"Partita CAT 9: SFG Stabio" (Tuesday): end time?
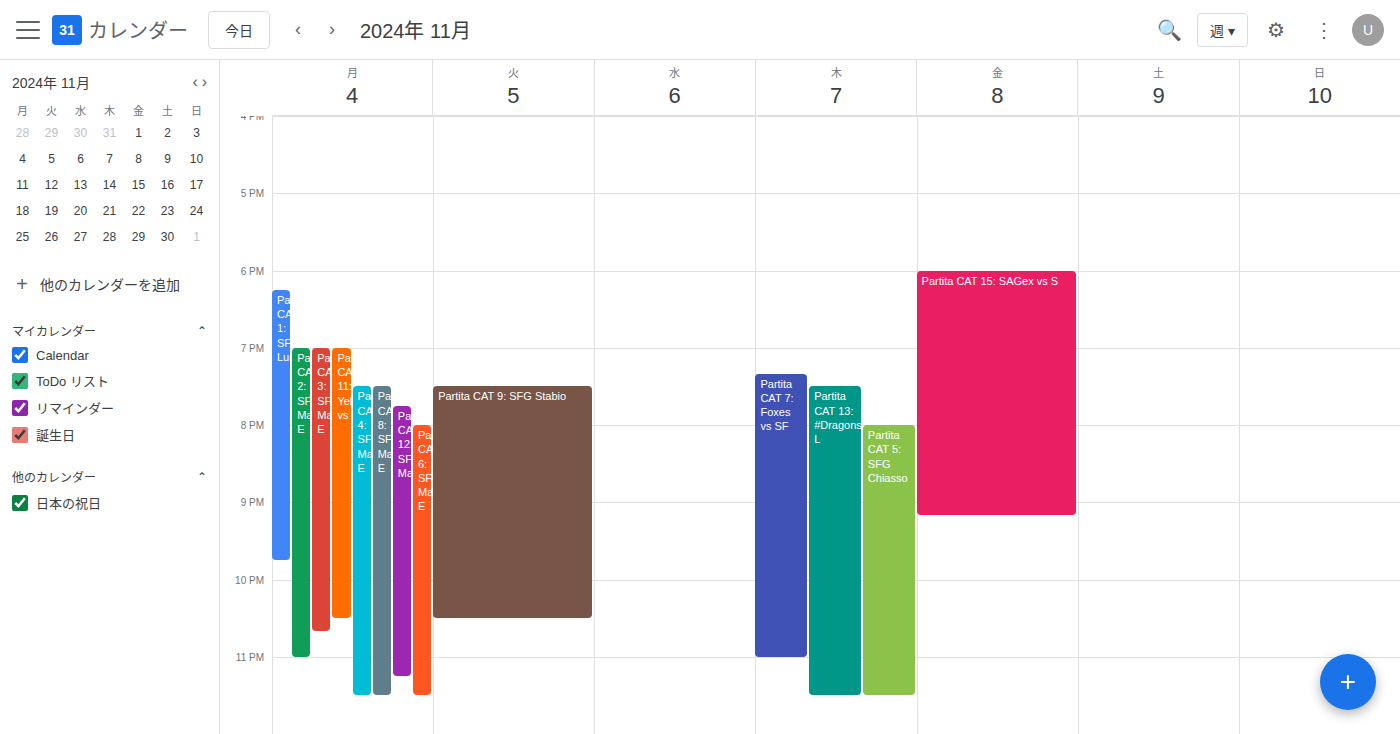
10:30 PM